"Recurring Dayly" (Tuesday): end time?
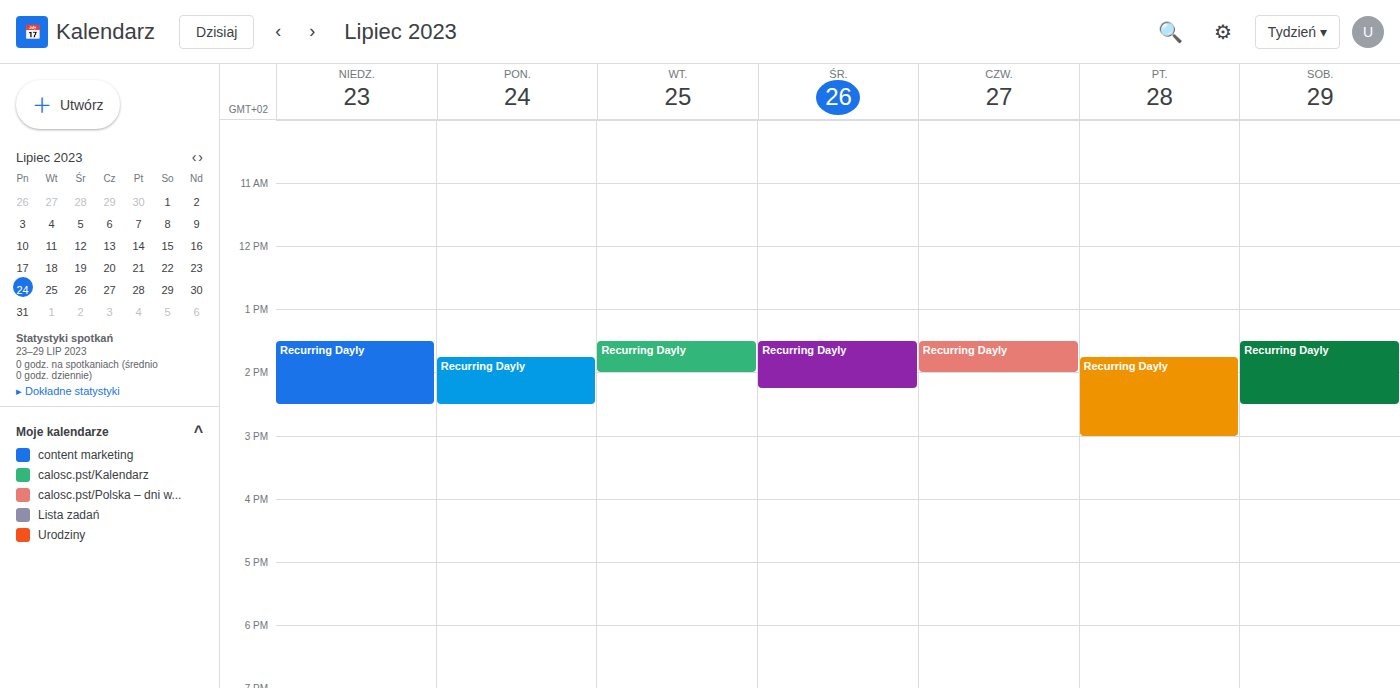
2:00 PM